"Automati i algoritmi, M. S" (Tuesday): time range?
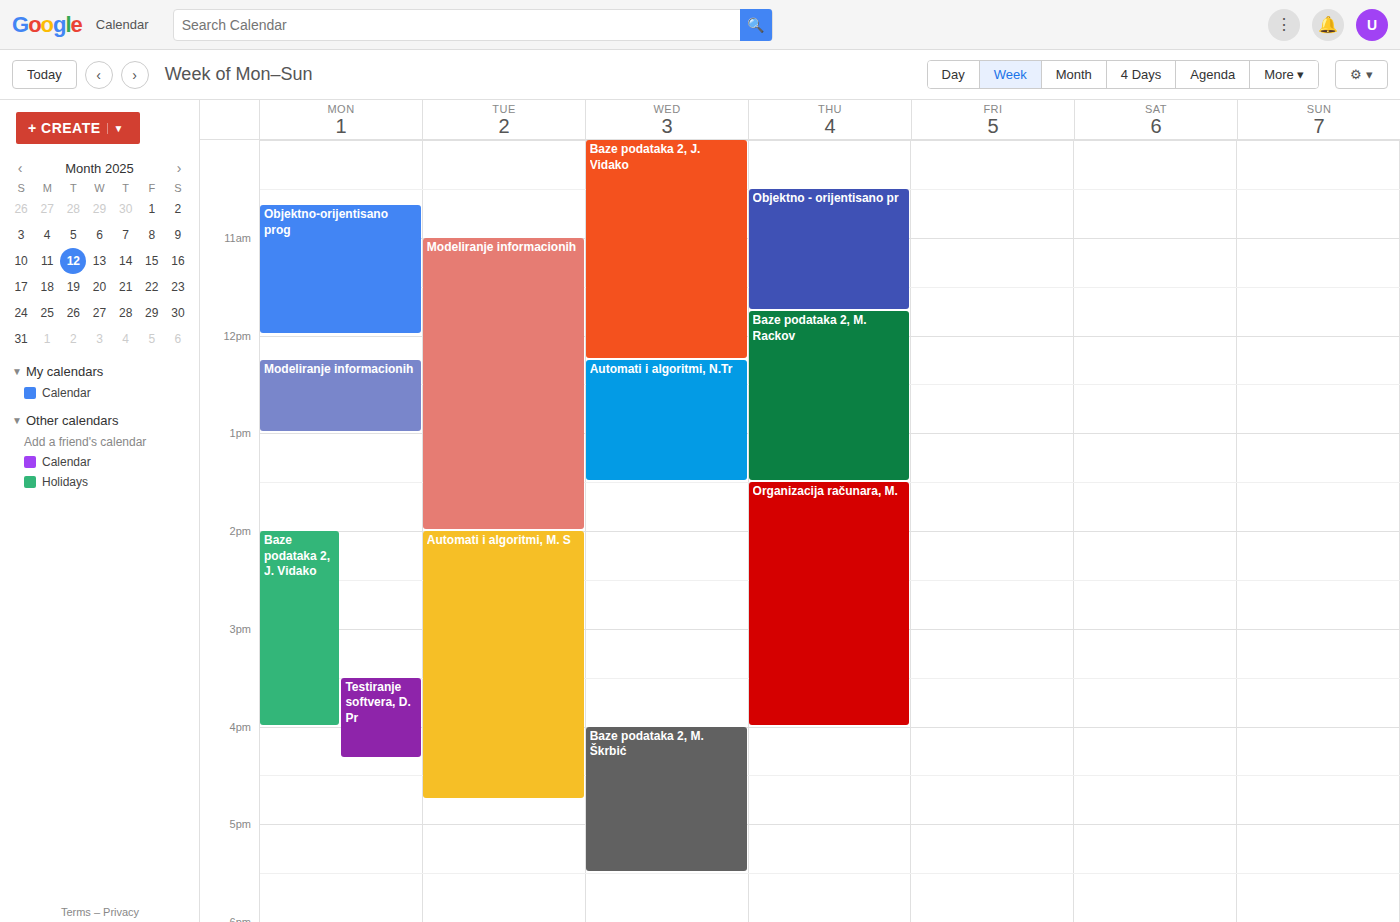
2:00 PM to 4:45 PM